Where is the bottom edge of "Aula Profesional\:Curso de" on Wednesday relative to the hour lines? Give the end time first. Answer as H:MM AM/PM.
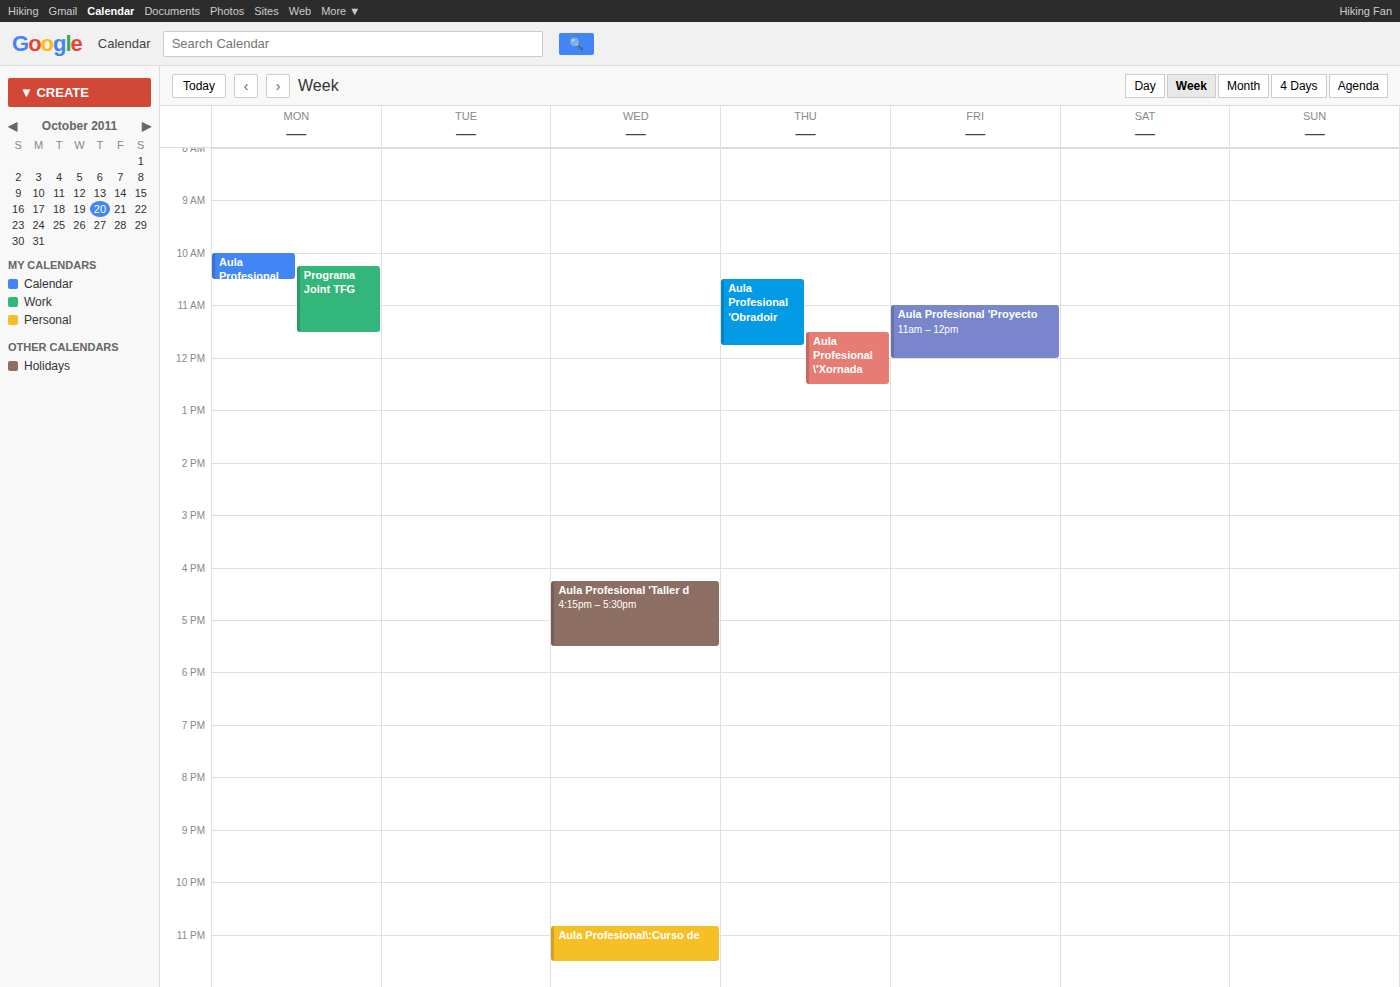
11:30 PM -- halfway between the 11 PM and 12 AM lines.